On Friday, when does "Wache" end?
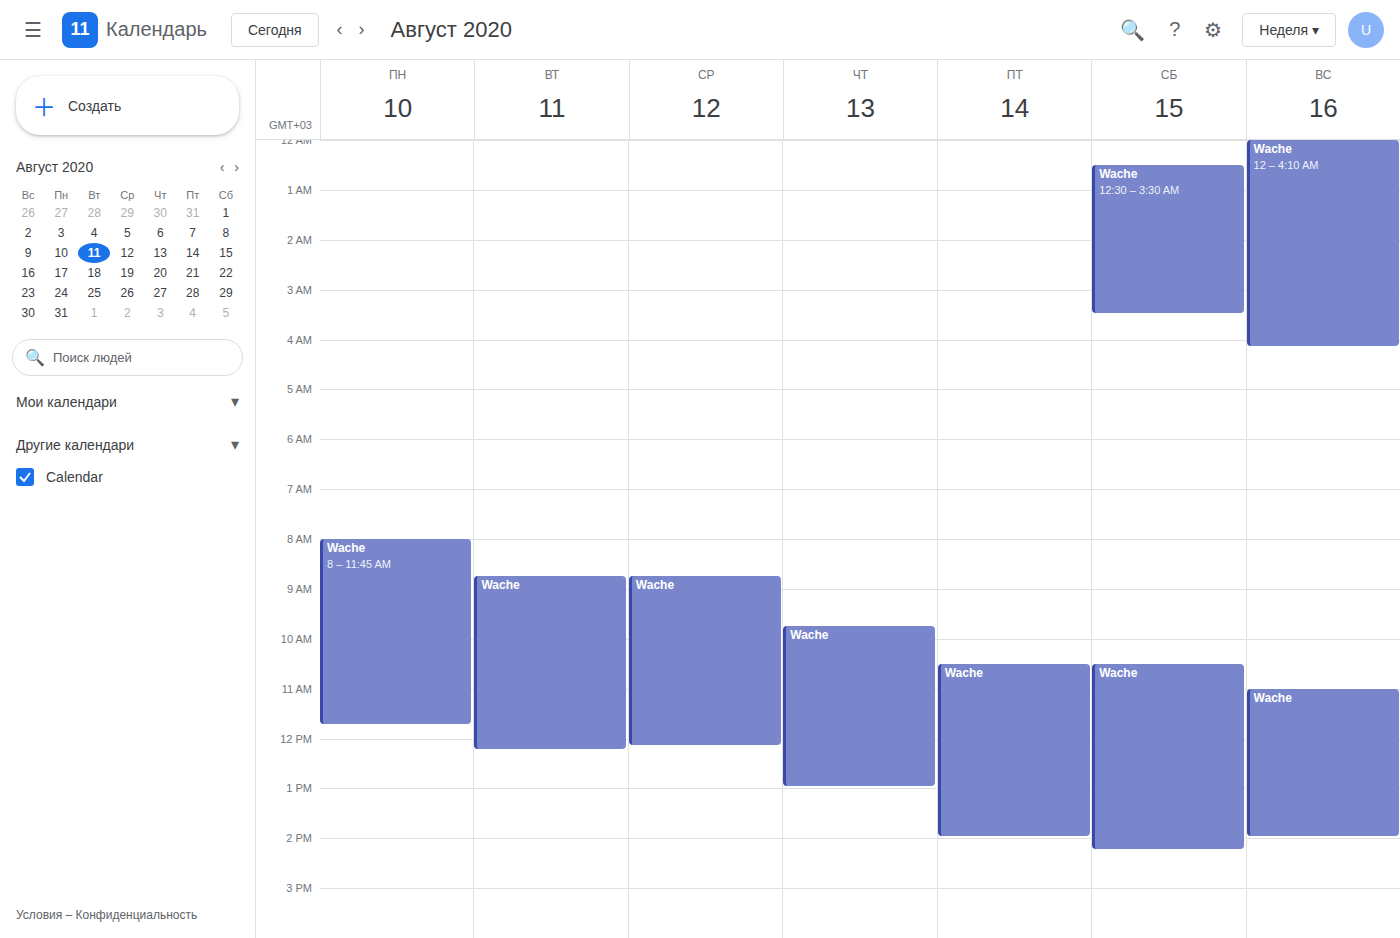
2:00 PM